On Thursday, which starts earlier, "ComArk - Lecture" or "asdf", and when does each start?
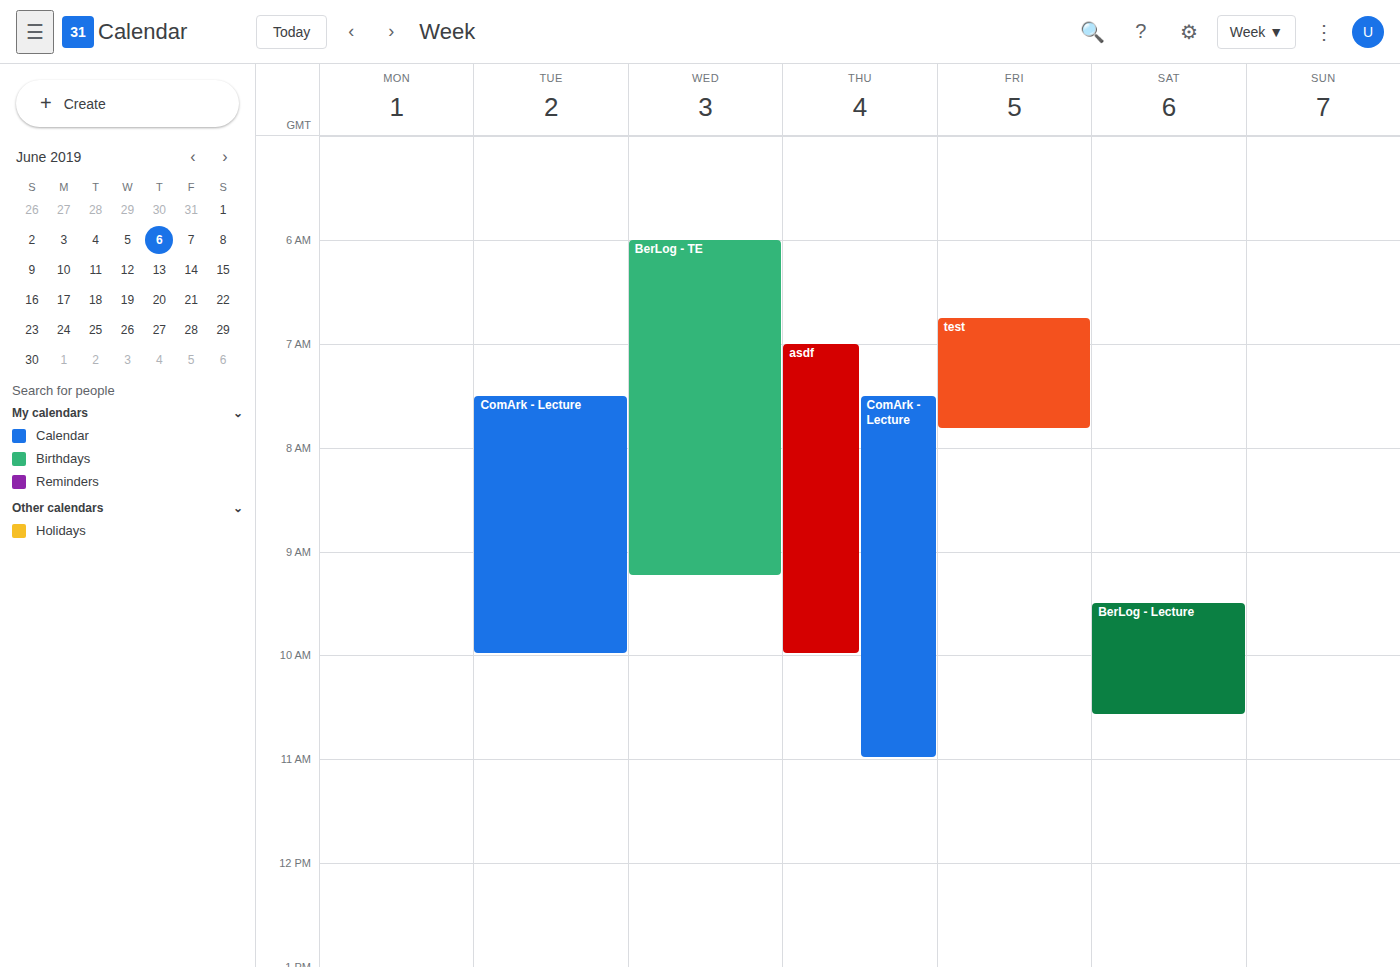
"asdf" 7:00 AM; "ComArk - Lecture" 7:30 AM.